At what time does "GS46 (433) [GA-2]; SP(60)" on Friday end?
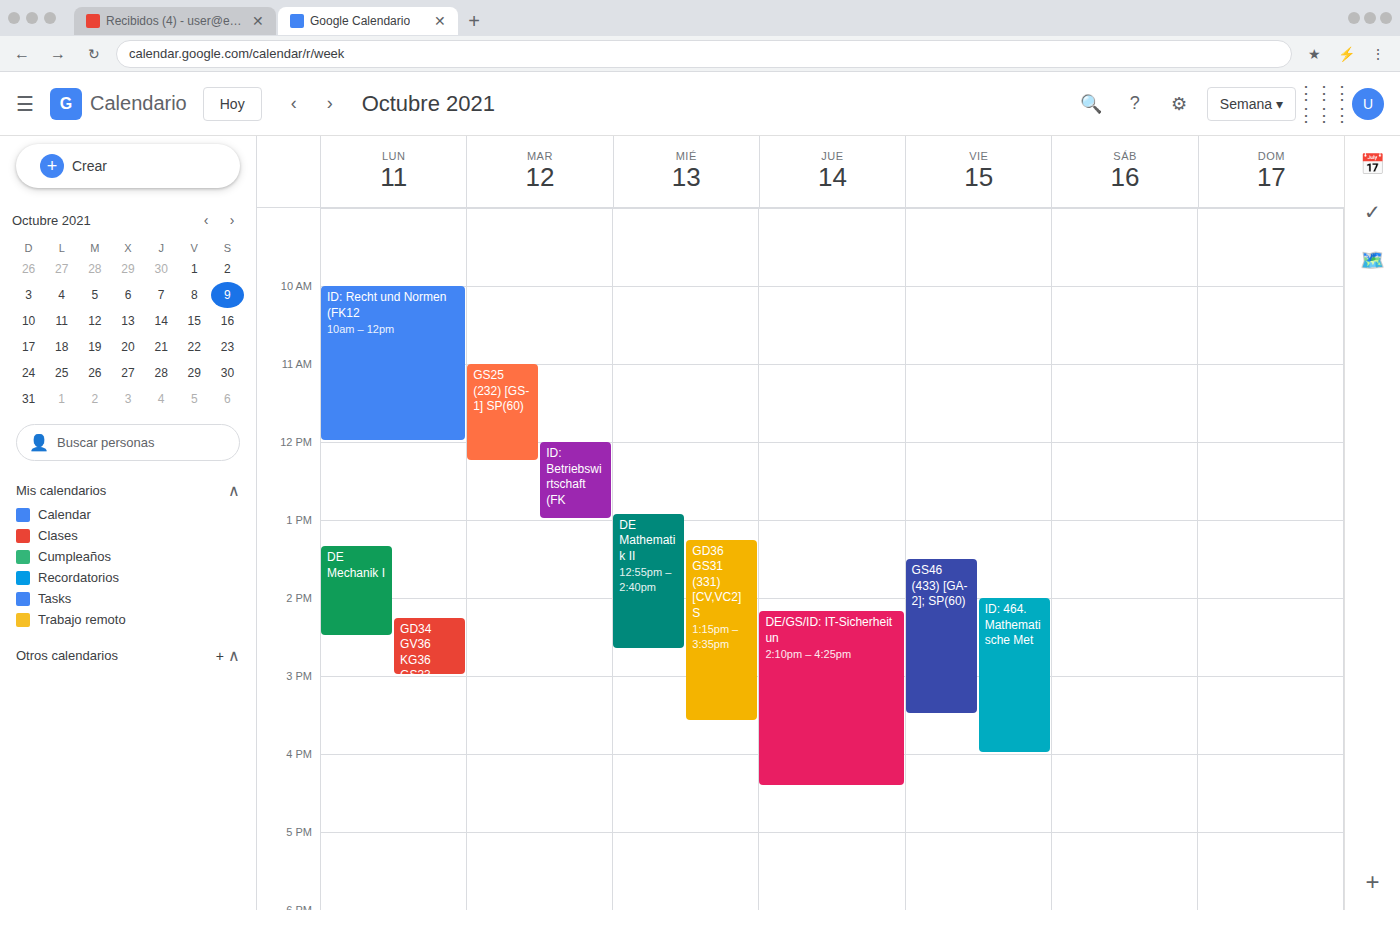
3:30 PM